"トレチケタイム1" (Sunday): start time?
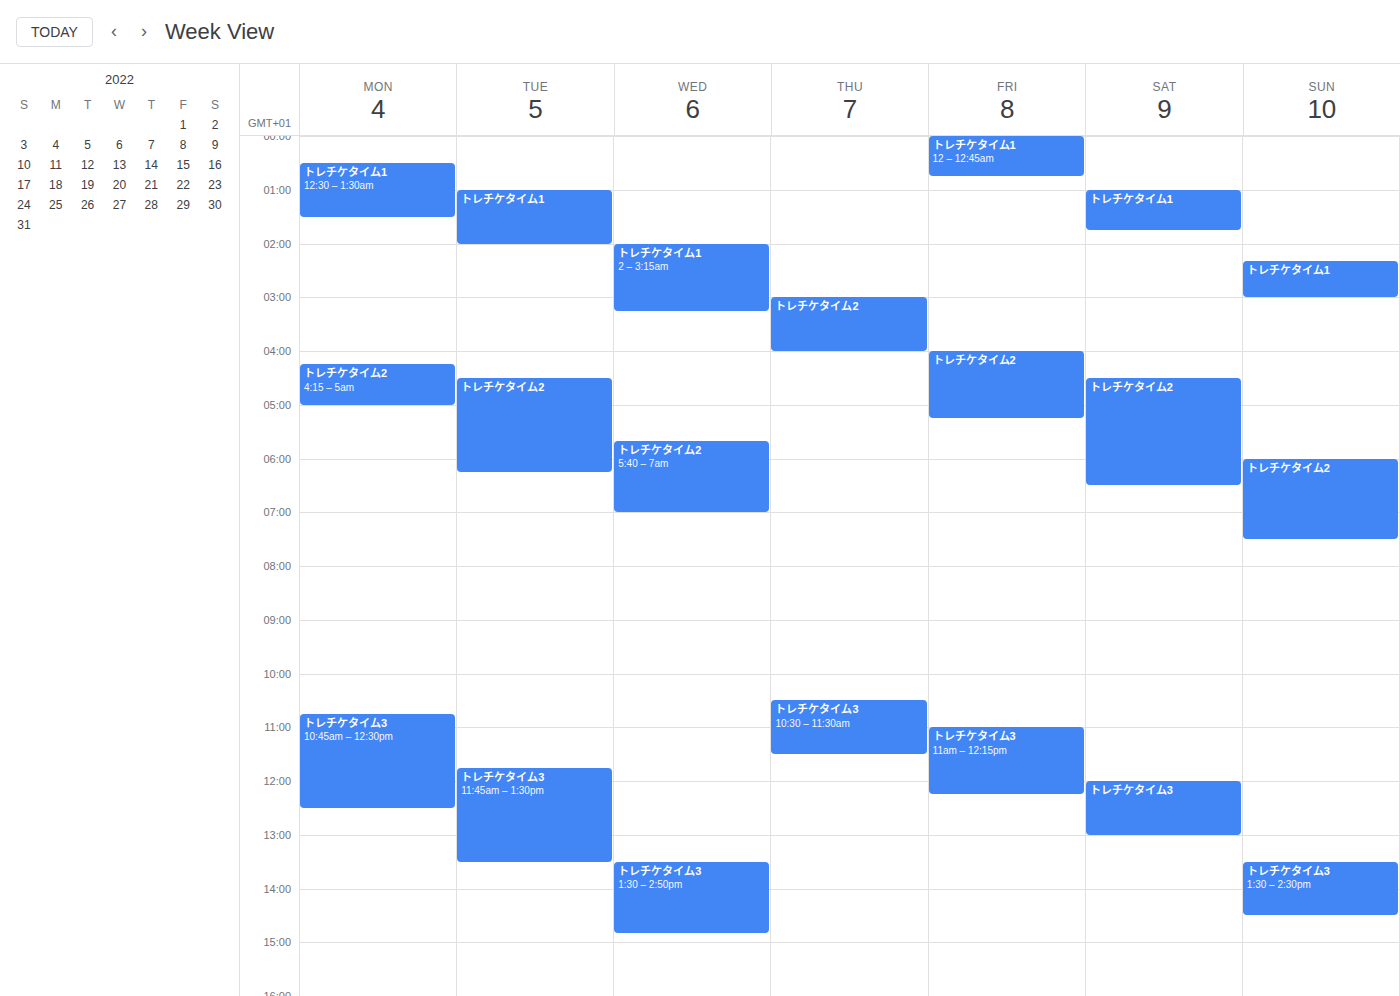
2:20 AM